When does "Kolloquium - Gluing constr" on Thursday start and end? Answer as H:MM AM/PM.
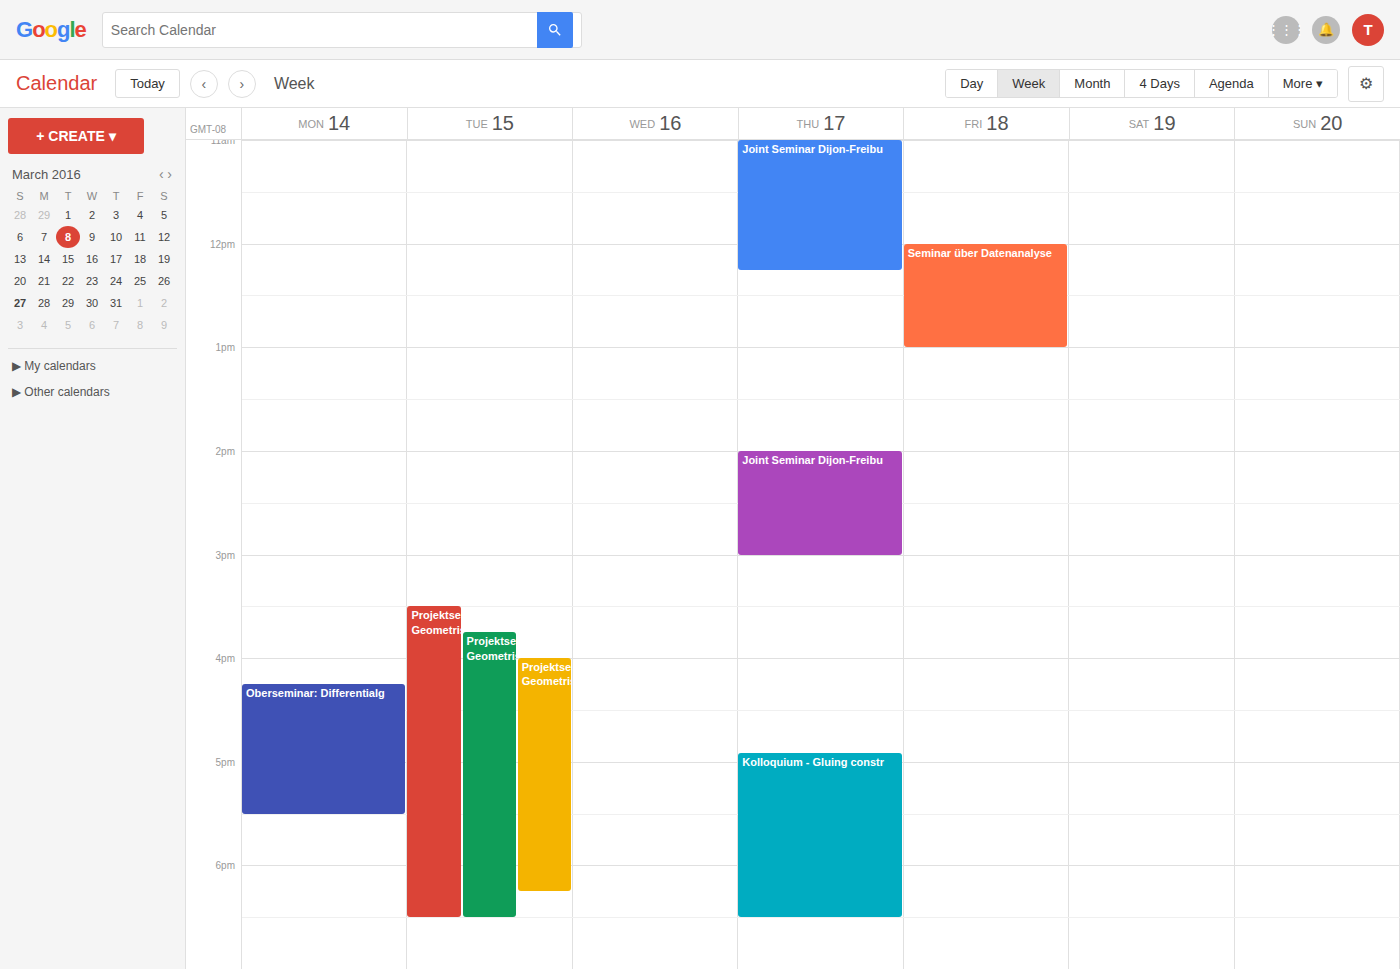
4:55 PM to 6:30 PM